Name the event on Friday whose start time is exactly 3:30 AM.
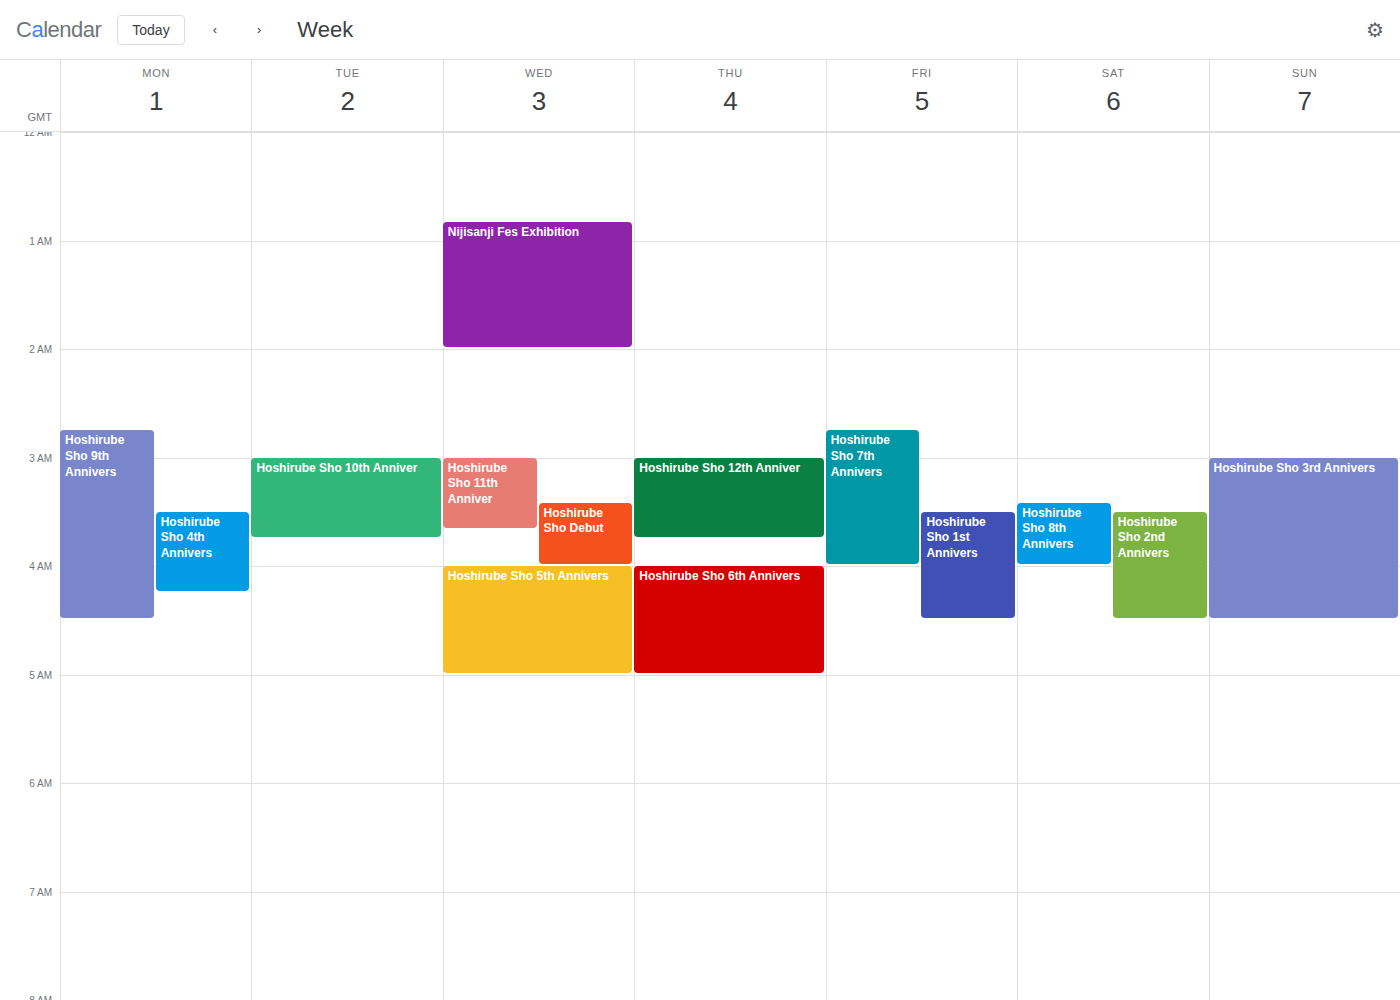
"Hoshirube Sho 1st Annivers"